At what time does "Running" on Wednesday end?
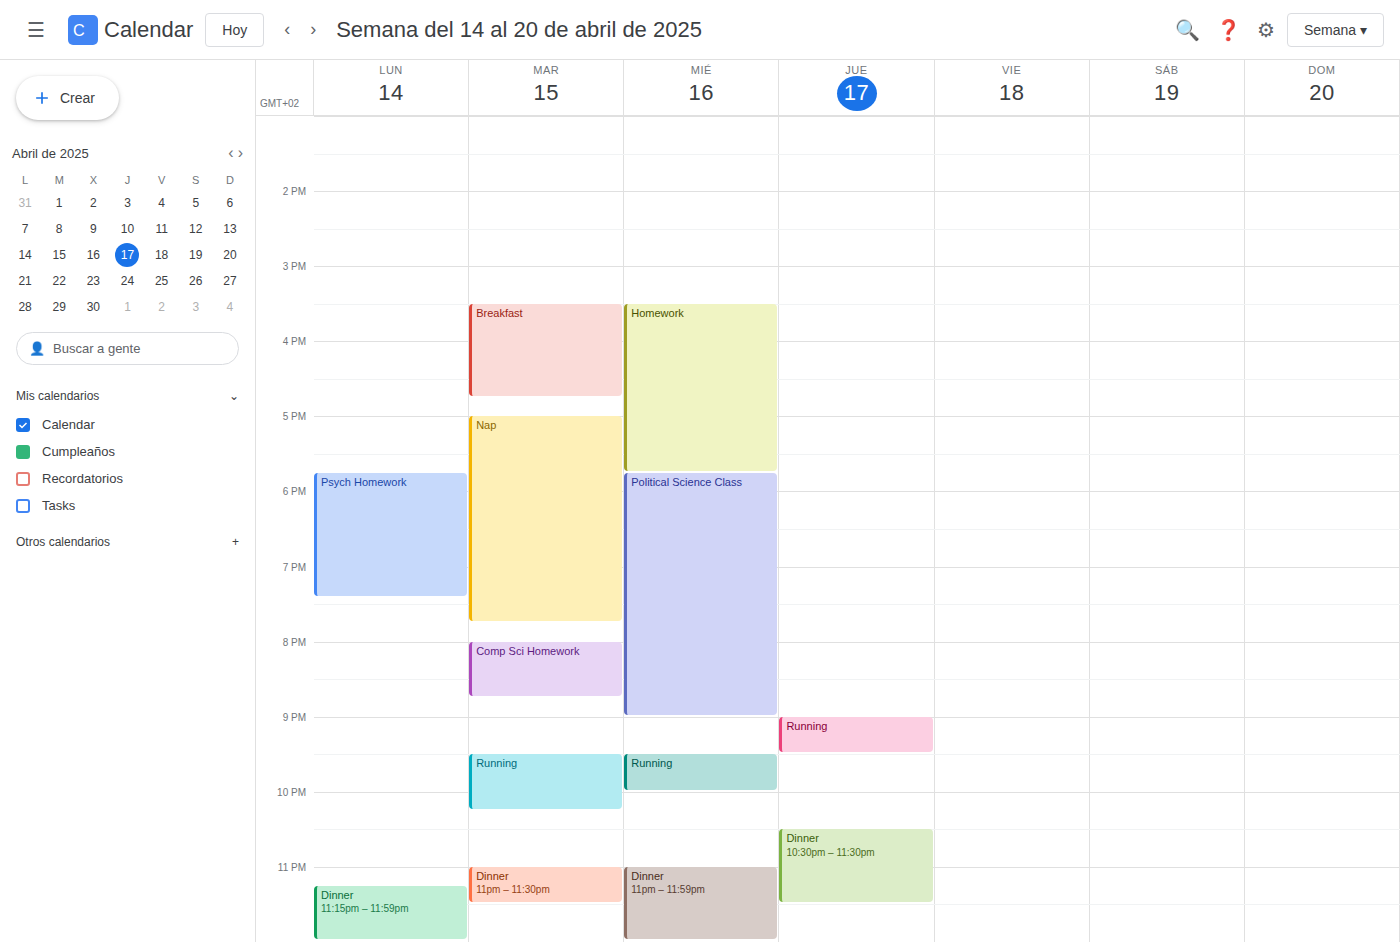
10:00 PM